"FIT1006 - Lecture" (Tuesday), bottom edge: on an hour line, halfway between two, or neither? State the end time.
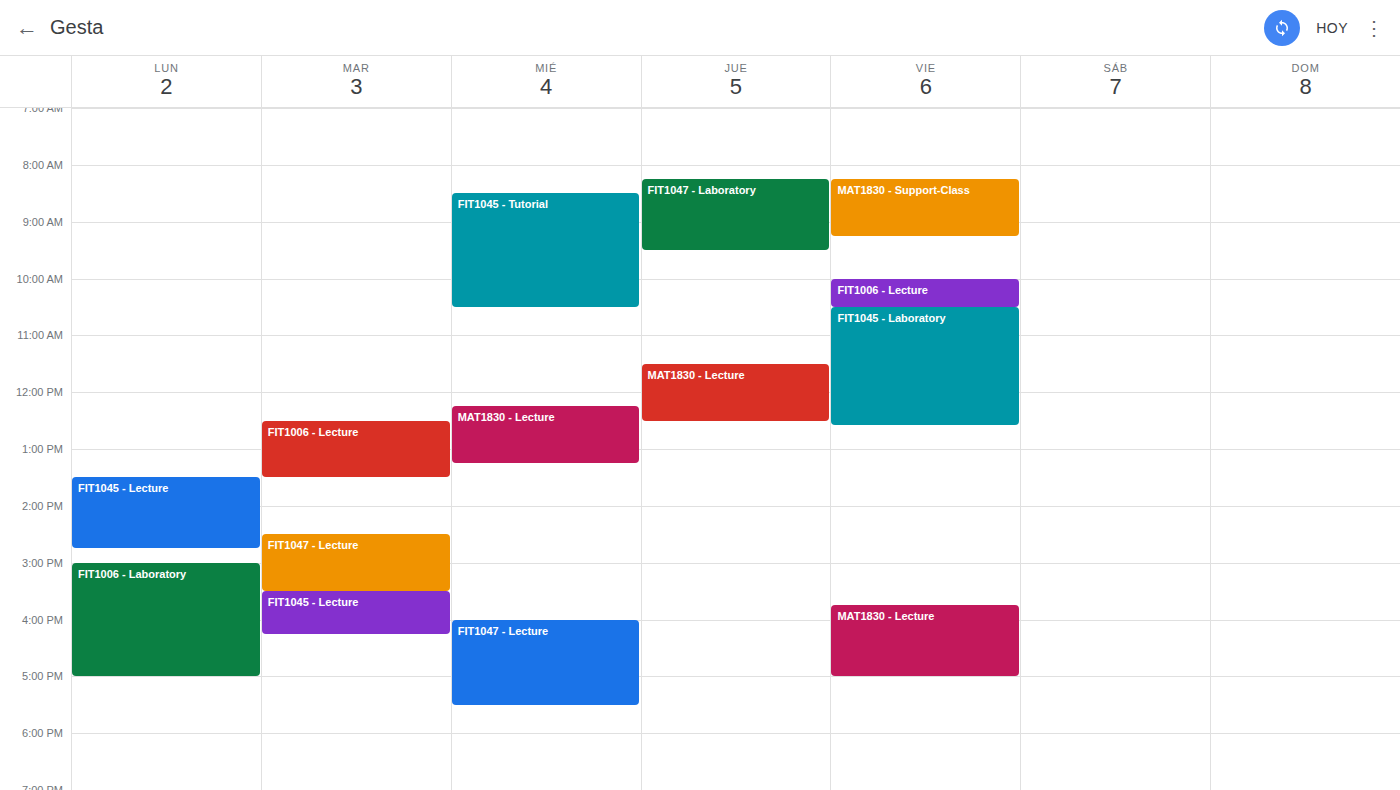
1:30 PM -- halfway between the 1 PM and 2 PM lines.